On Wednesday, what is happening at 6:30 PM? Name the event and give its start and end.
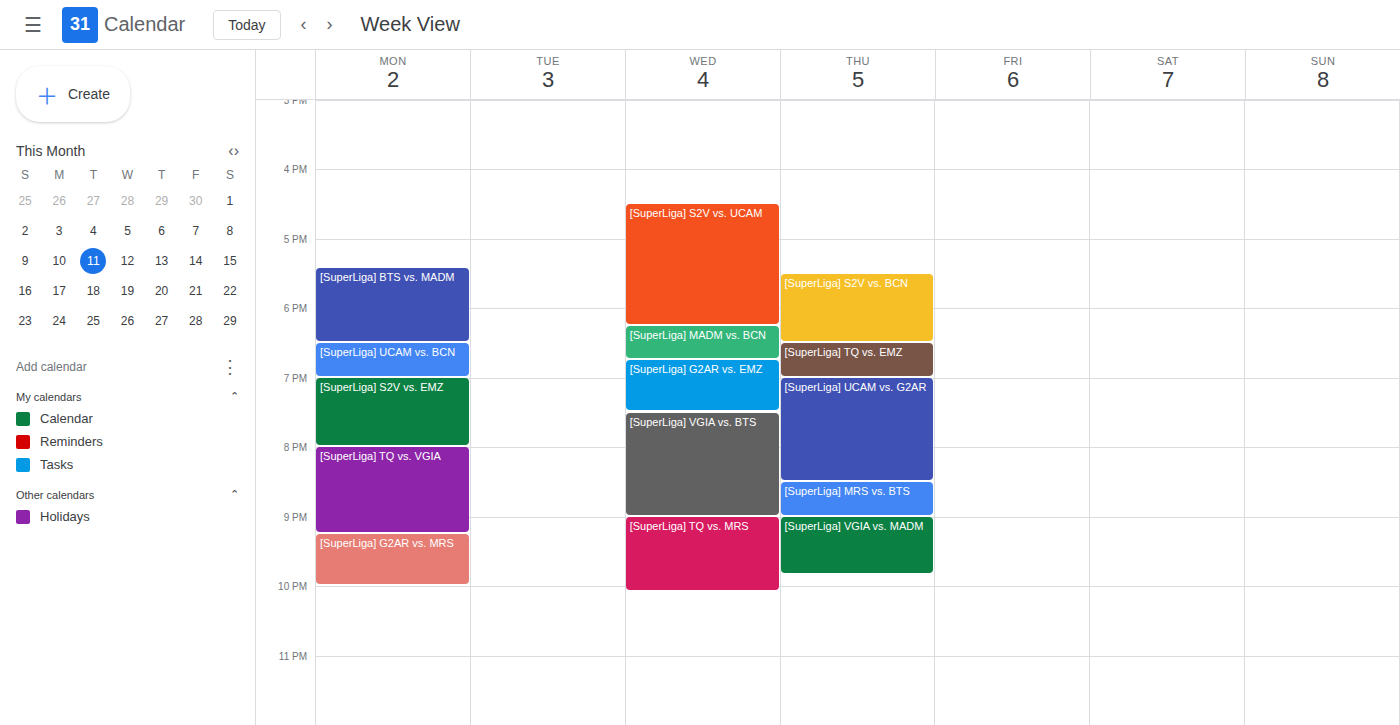
"[SuperLiga] MADM vs. BCN", 6:15 PM to 6:45 PM